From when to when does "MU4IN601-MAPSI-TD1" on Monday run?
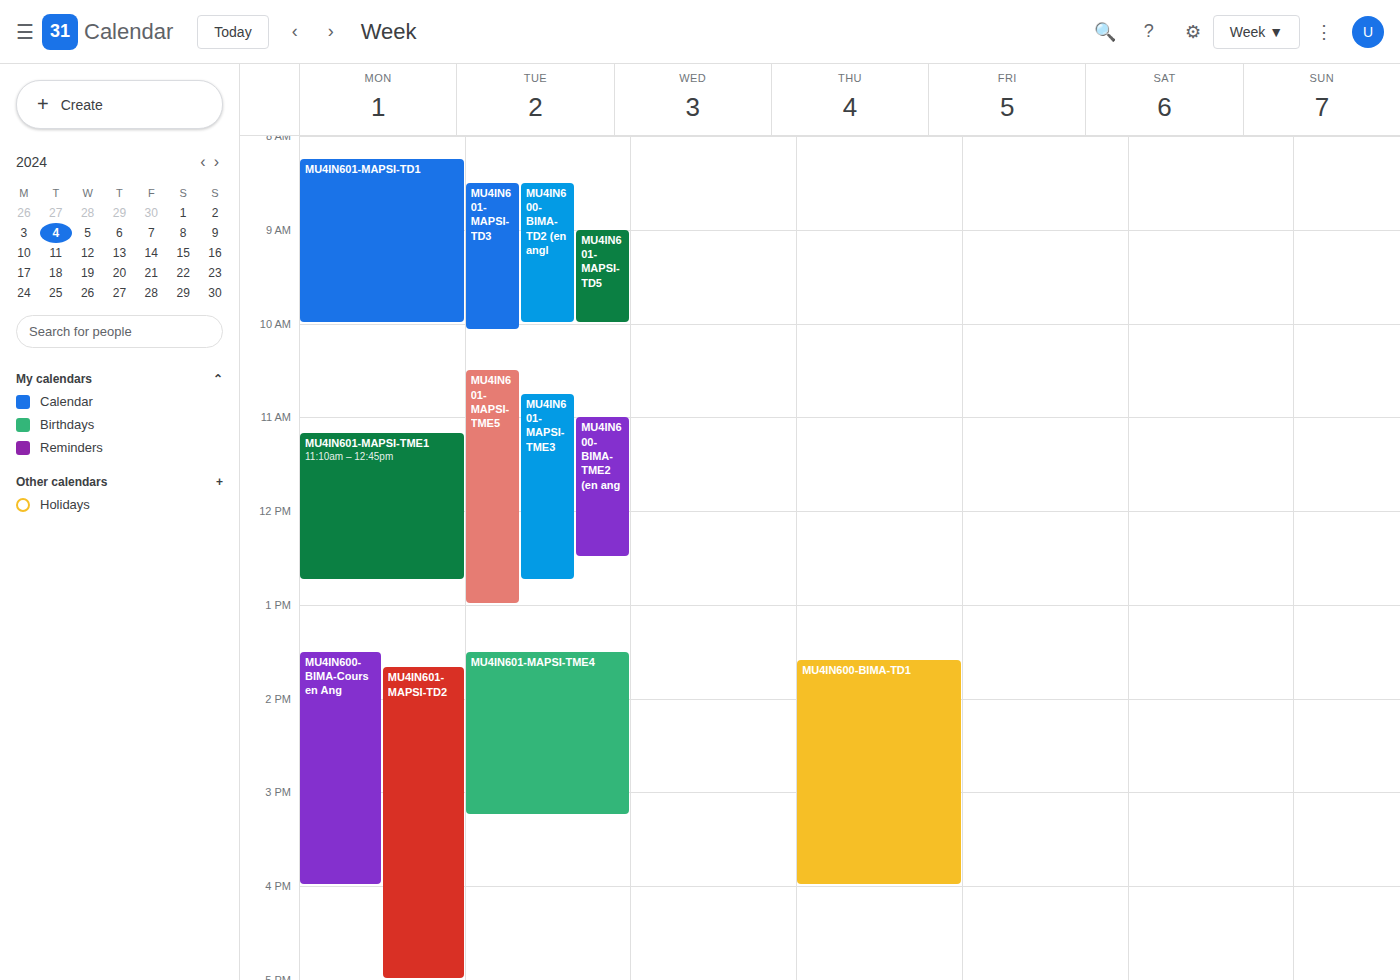
8:15 AM to 10:00 AM